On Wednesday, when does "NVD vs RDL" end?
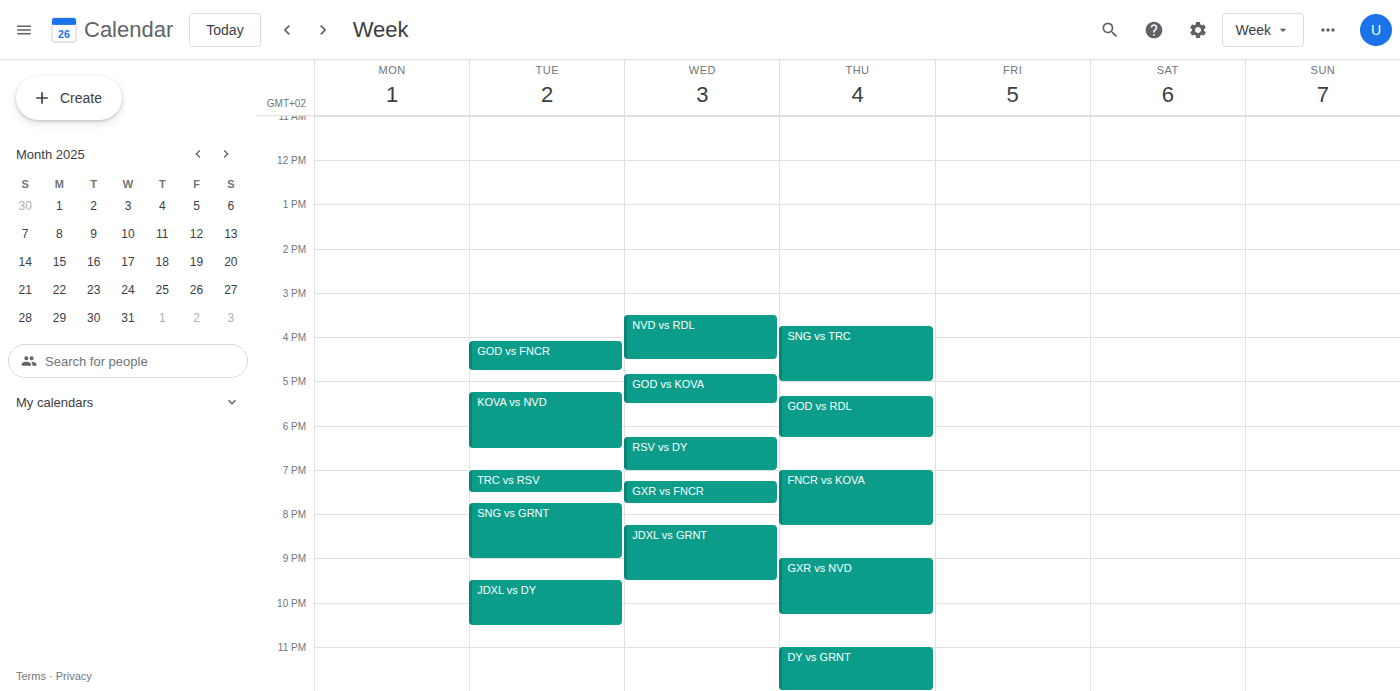
4:30 PM